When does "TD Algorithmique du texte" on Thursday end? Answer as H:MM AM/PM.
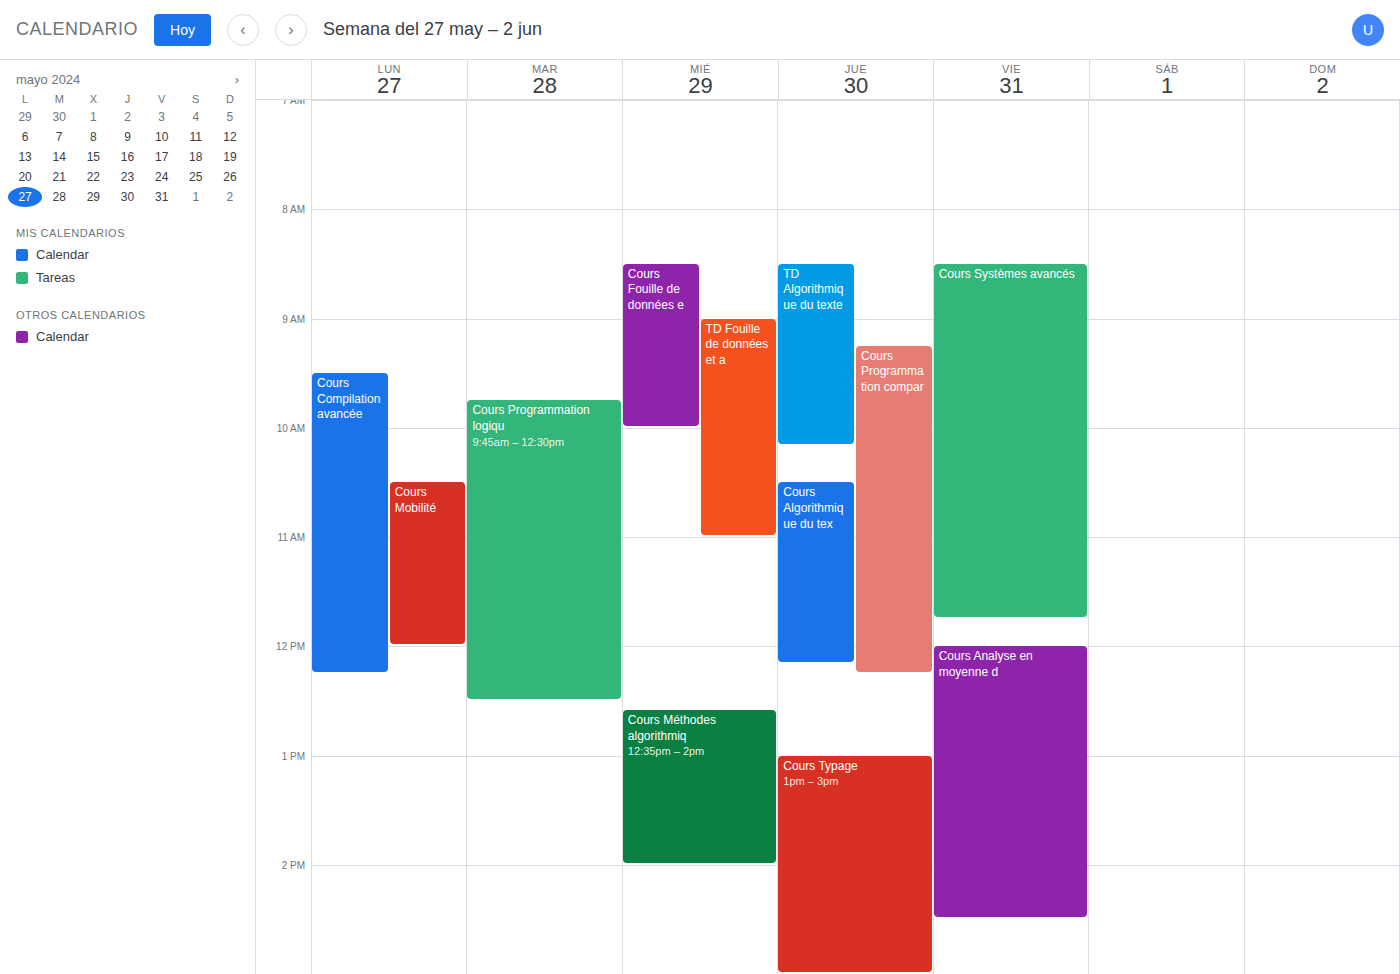
10:10 AM